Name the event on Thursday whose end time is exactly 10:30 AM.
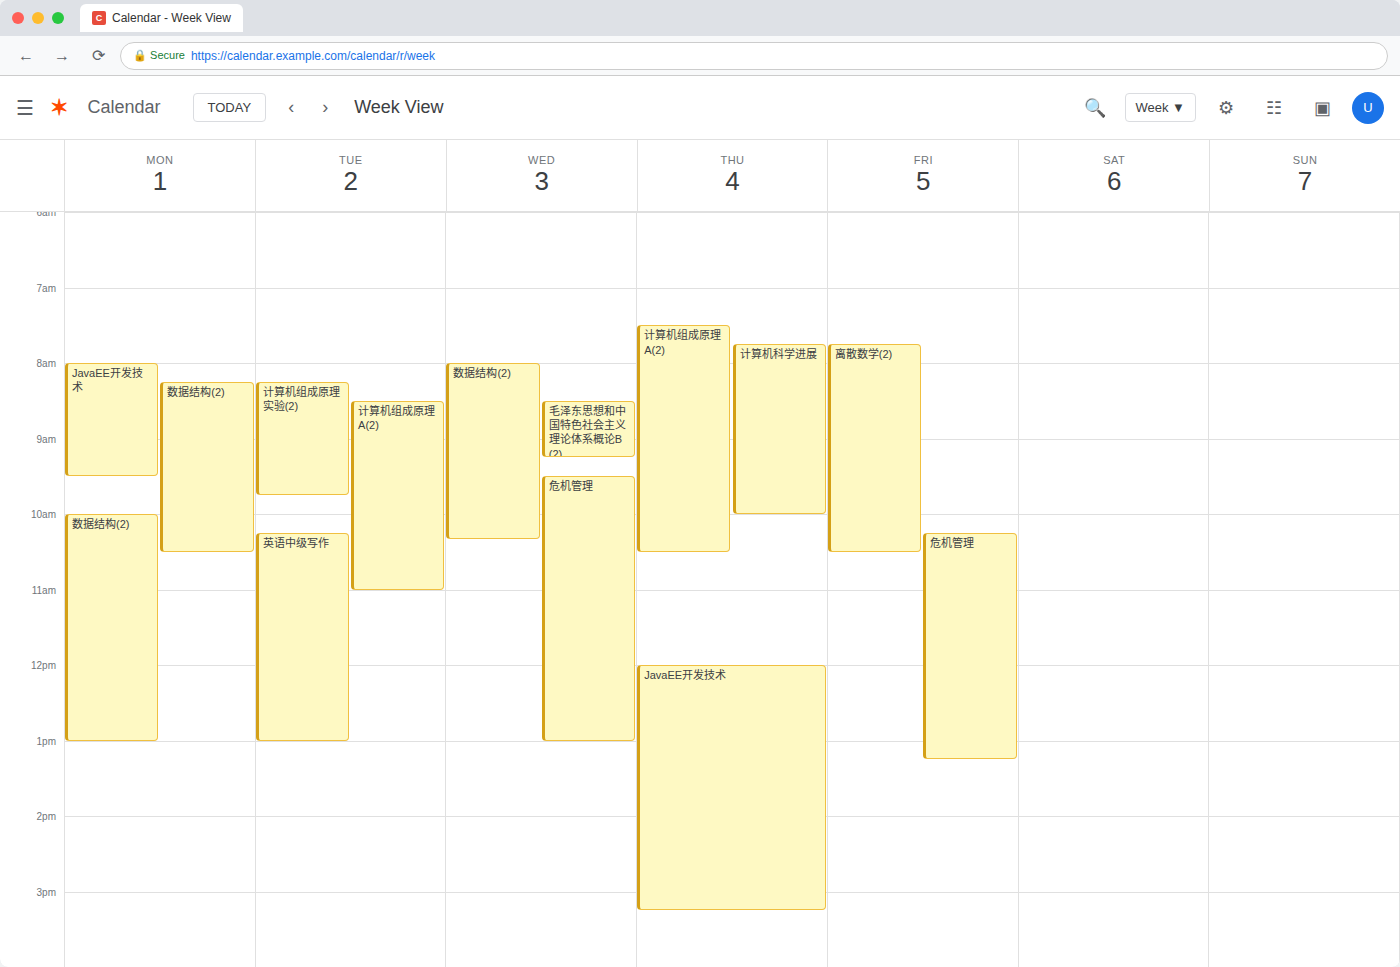
"计算机组成原理A(2)"